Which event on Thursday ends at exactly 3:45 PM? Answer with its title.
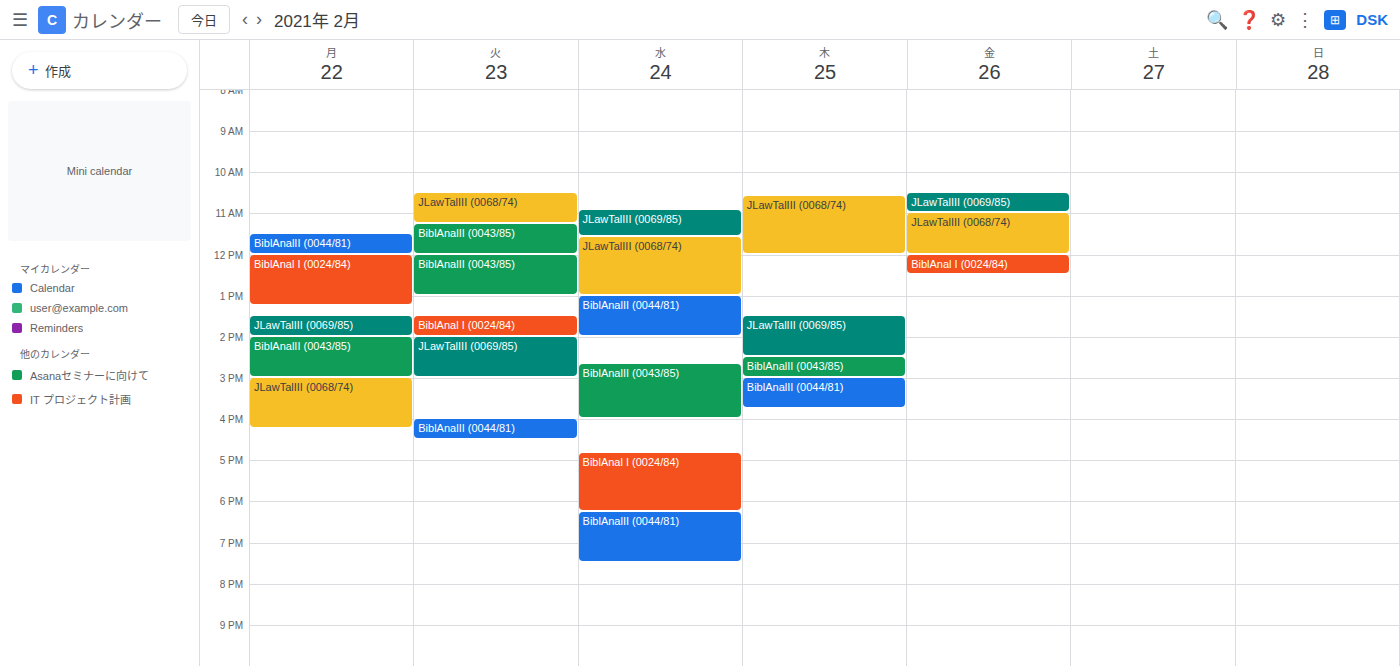
"BiblAnalII (0044/81)"